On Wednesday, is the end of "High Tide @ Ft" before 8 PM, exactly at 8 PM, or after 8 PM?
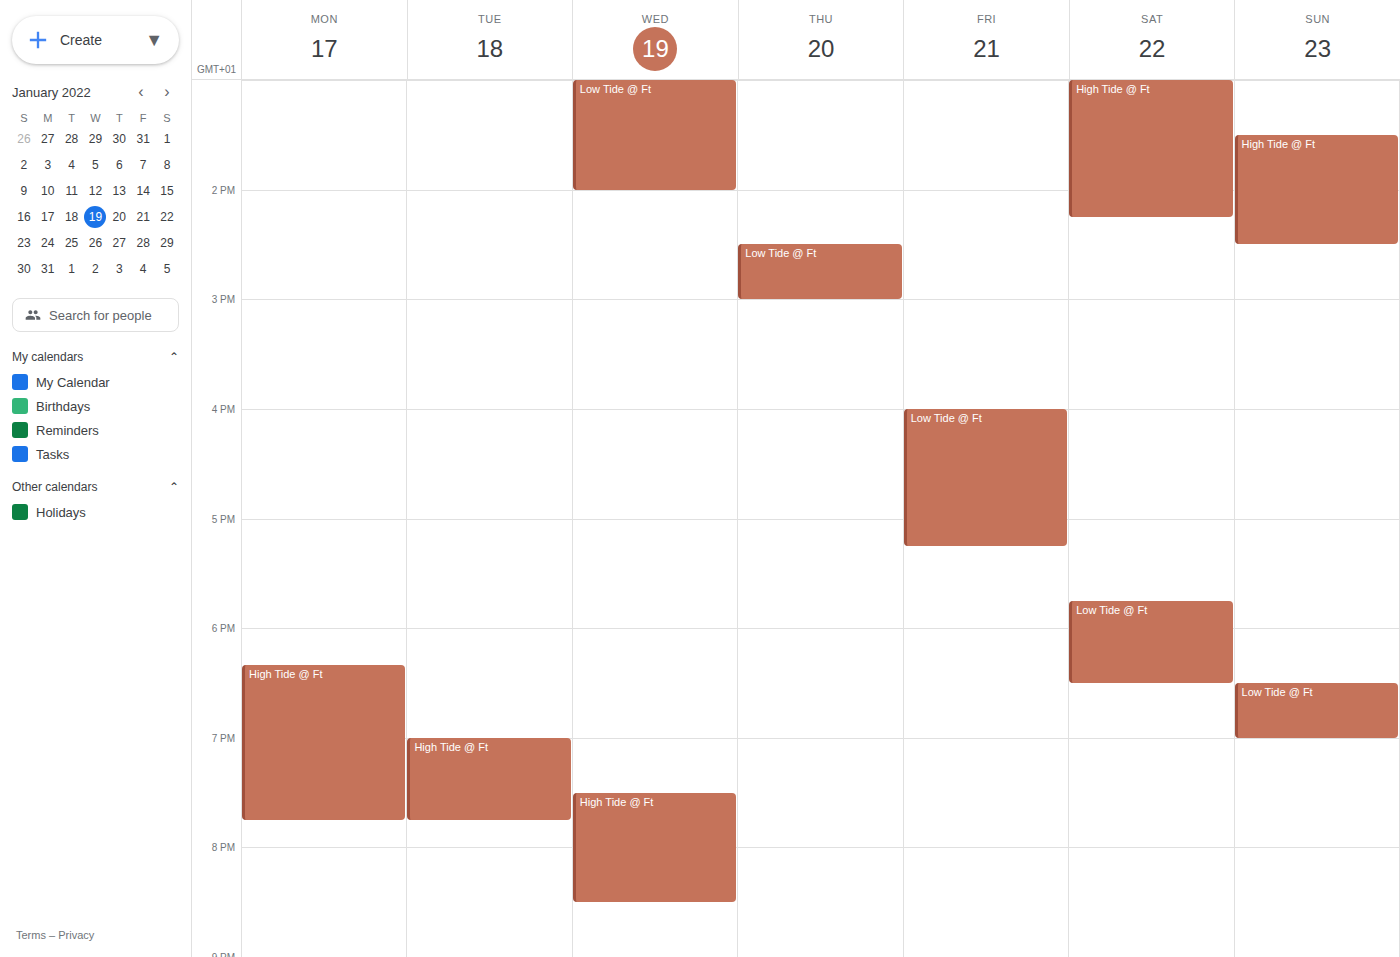
8:30 PM -- after 8 PM, 30 minutes below the 8 PM line.